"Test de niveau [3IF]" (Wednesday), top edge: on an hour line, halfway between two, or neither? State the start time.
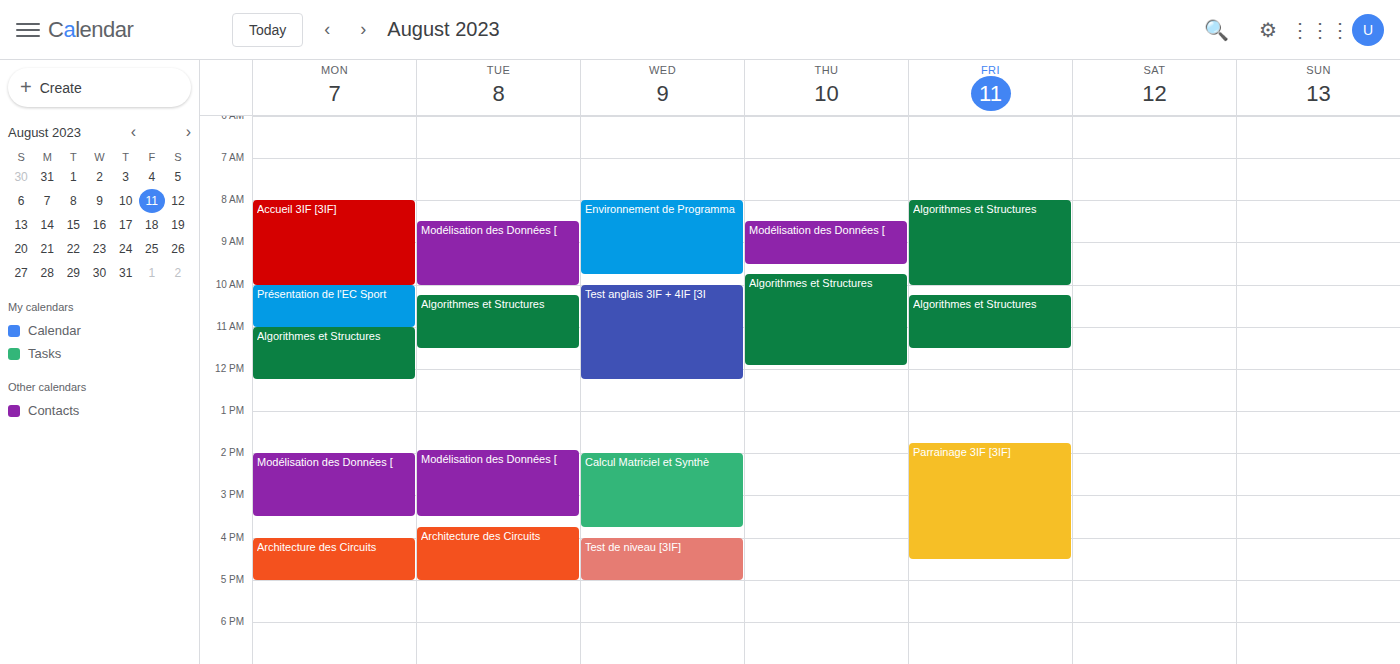
4:00 PM -- exactly on the 4 PM line.